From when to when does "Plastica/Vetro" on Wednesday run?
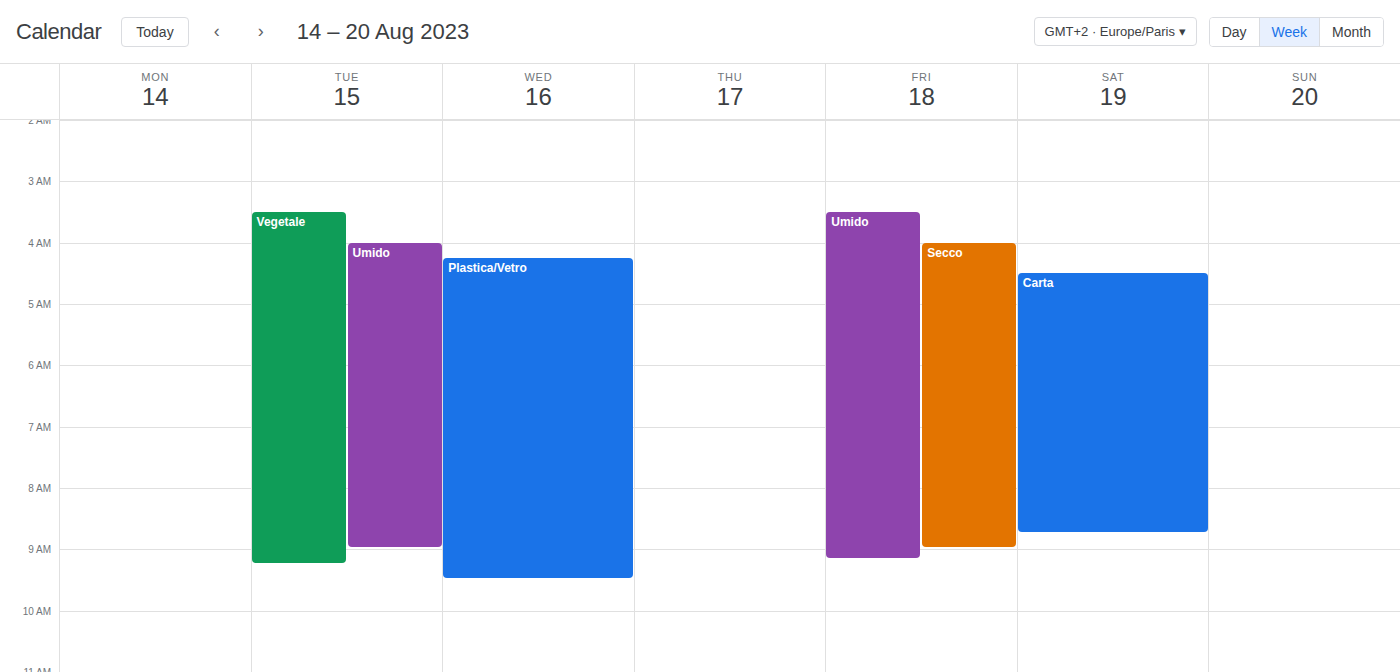
4:15 AM to 9:30 AM